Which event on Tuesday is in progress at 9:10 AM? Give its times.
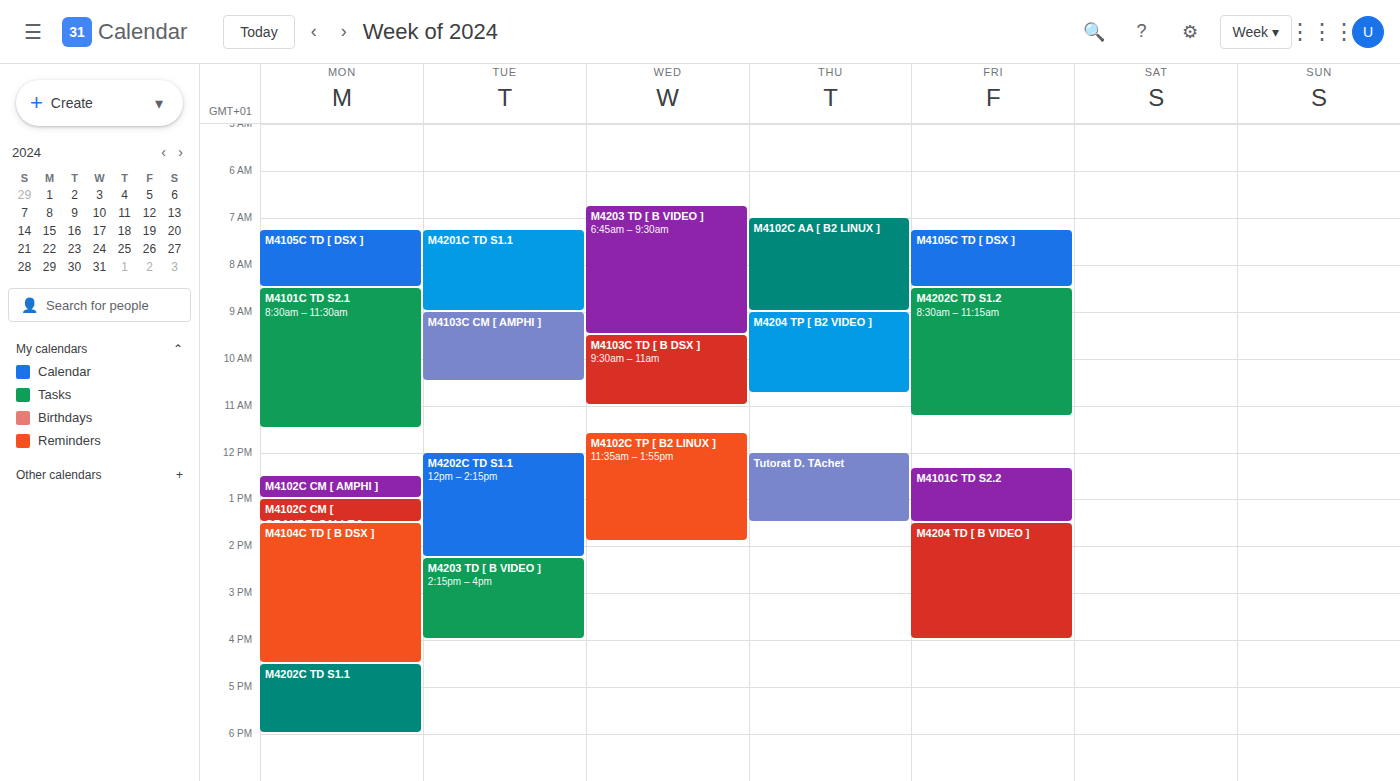
"M4103C CM [ AMPHI ]", 9:00 AM to 10:30 AM